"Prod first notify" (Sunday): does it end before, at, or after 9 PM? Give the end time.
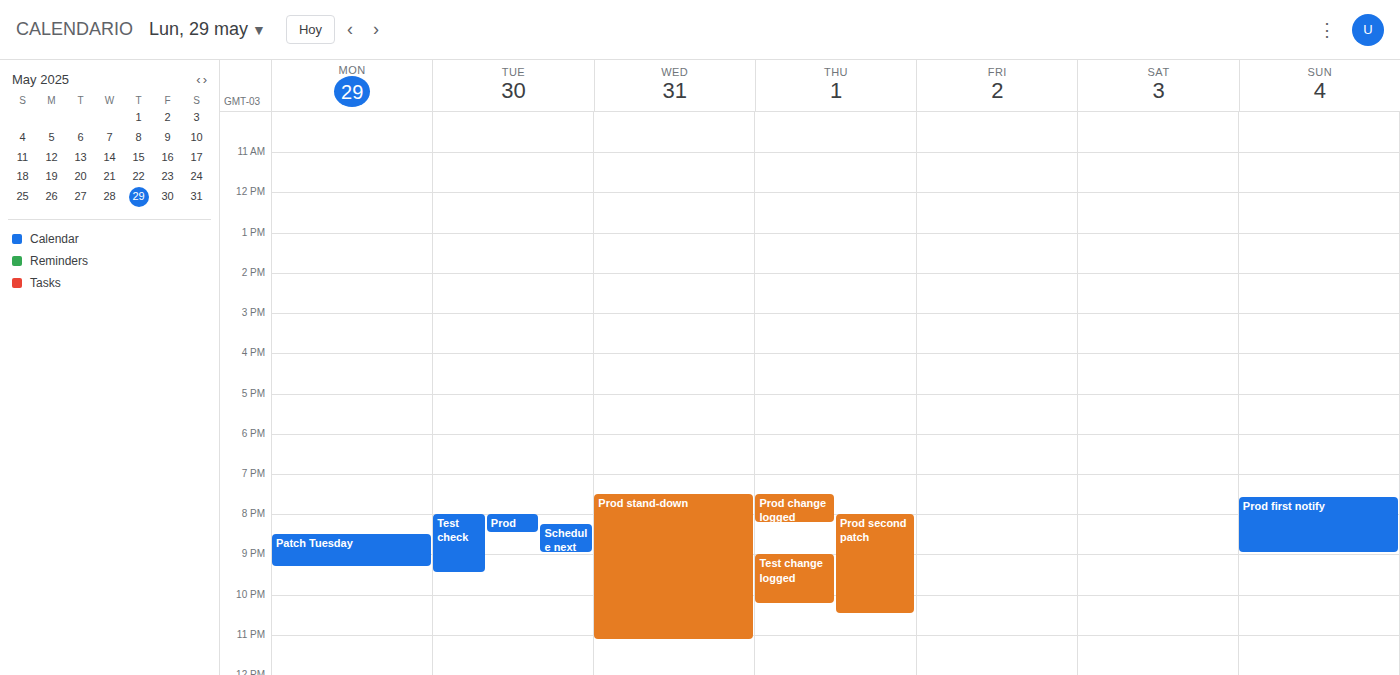
9:00 PM -- exactly at 9 PM, on the 9 PM line.